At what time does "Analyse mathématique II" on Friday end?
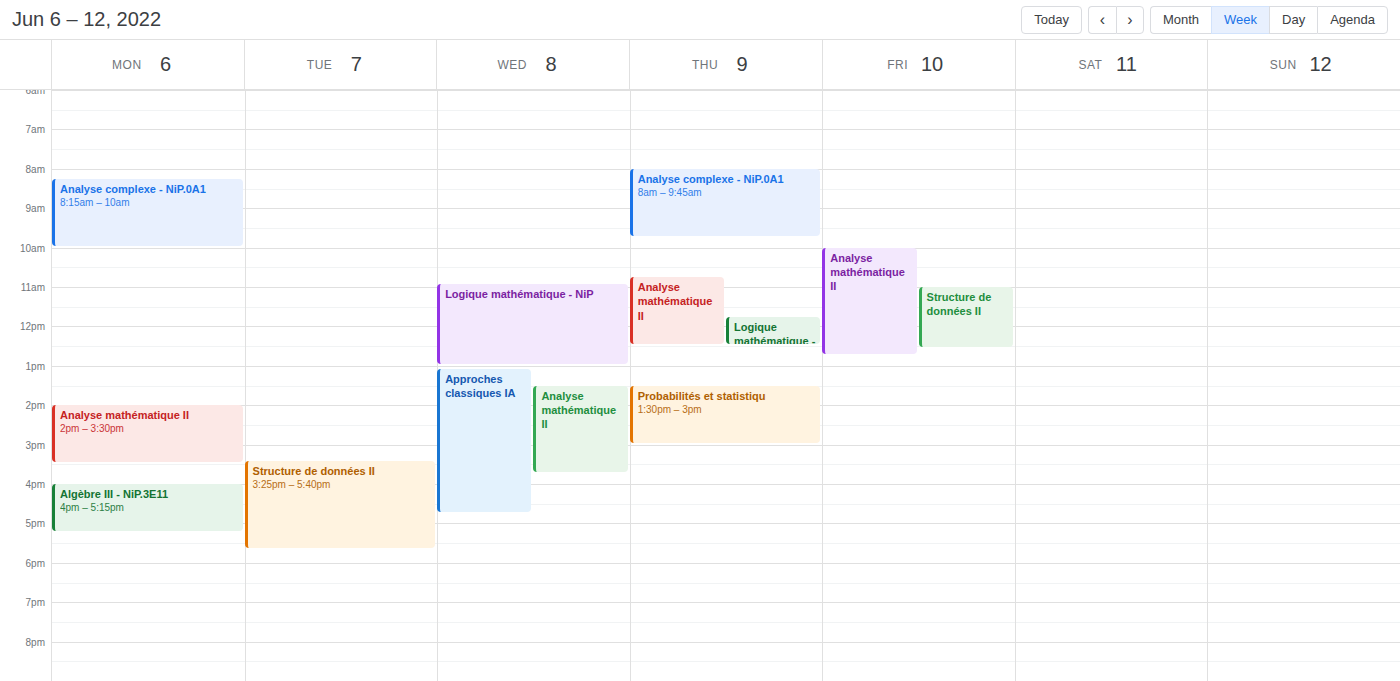
12:45